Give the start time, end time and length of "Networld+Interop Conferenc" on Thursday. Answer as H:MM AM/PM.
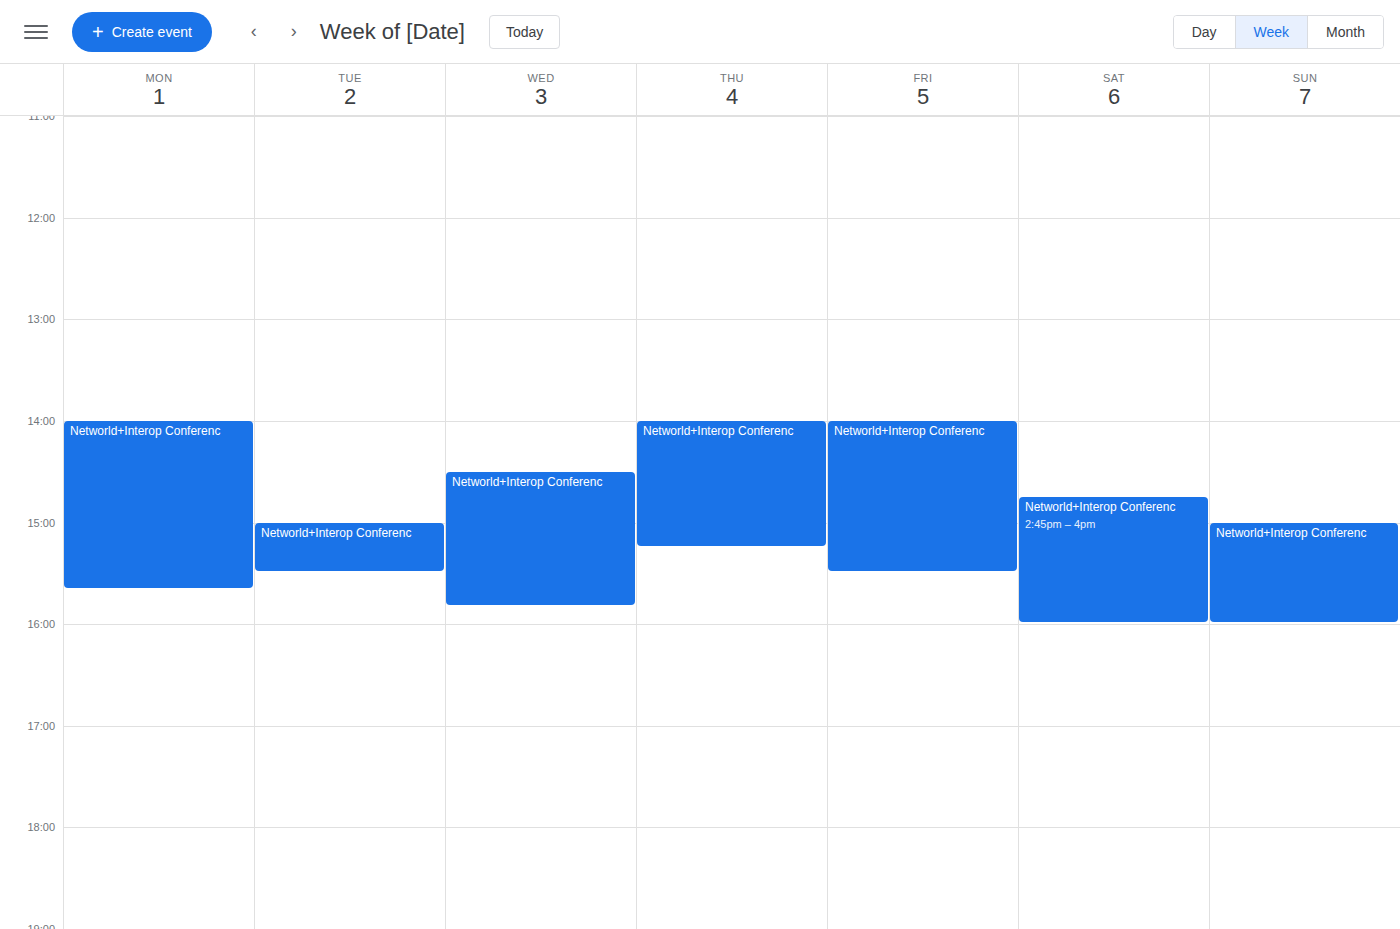
2:00 PM to 3:15 PM, 1 hour 15 minutes